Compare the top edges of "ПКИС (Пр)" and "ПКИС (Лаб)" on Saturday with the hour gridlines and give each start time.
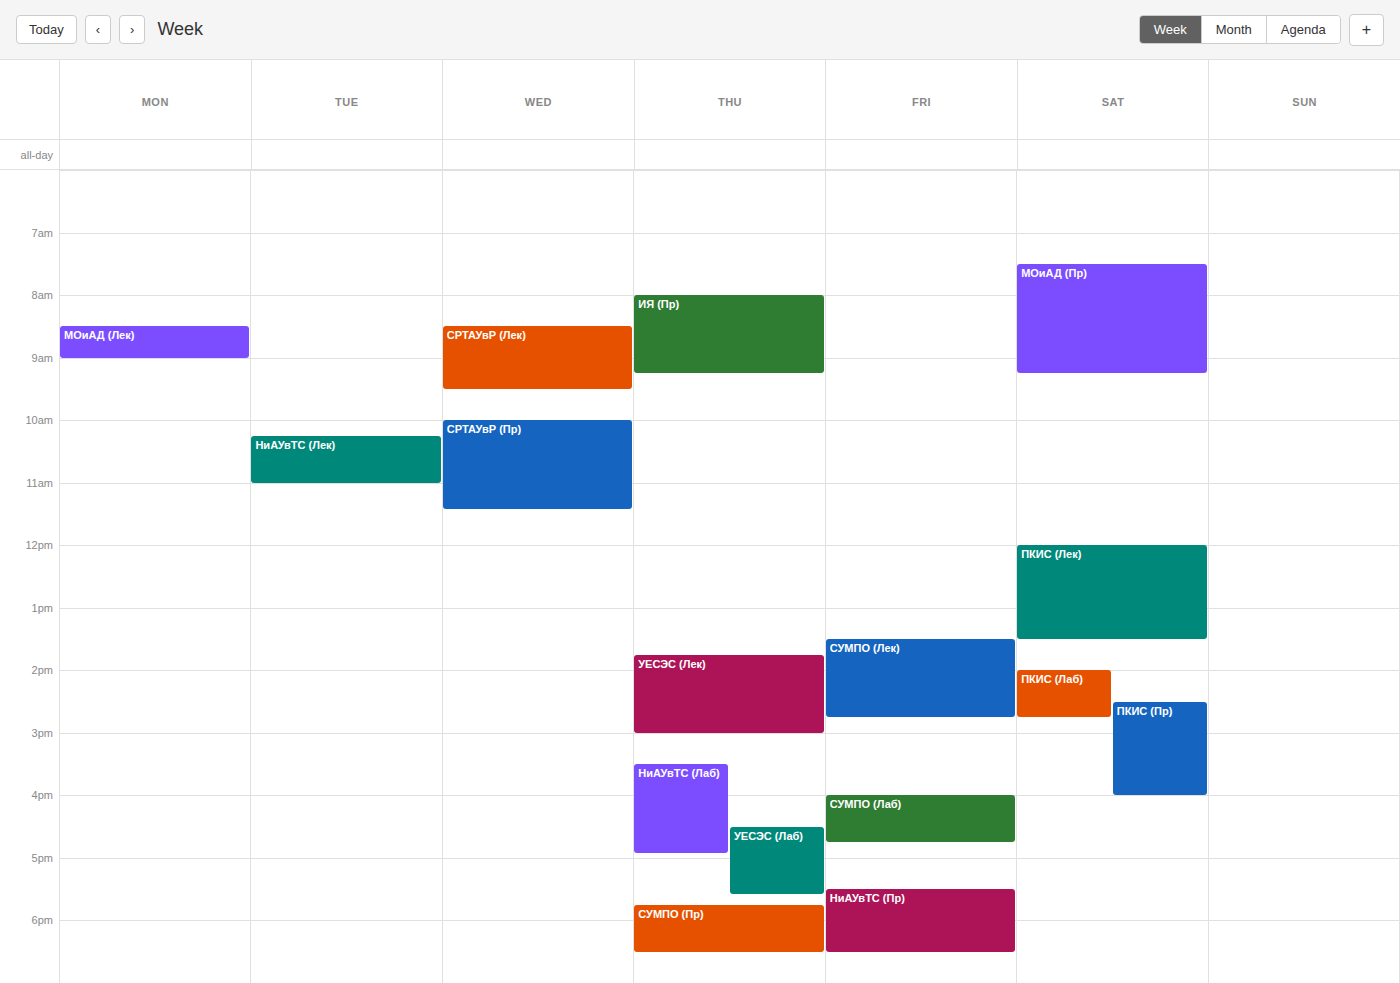
"ПКИС (Пр)": 2:30 PM, halfway between the 2 PM and 3 PM lines. "ПКИС (Лаб)": 2:00 PM, exactly on the 2 PM line.